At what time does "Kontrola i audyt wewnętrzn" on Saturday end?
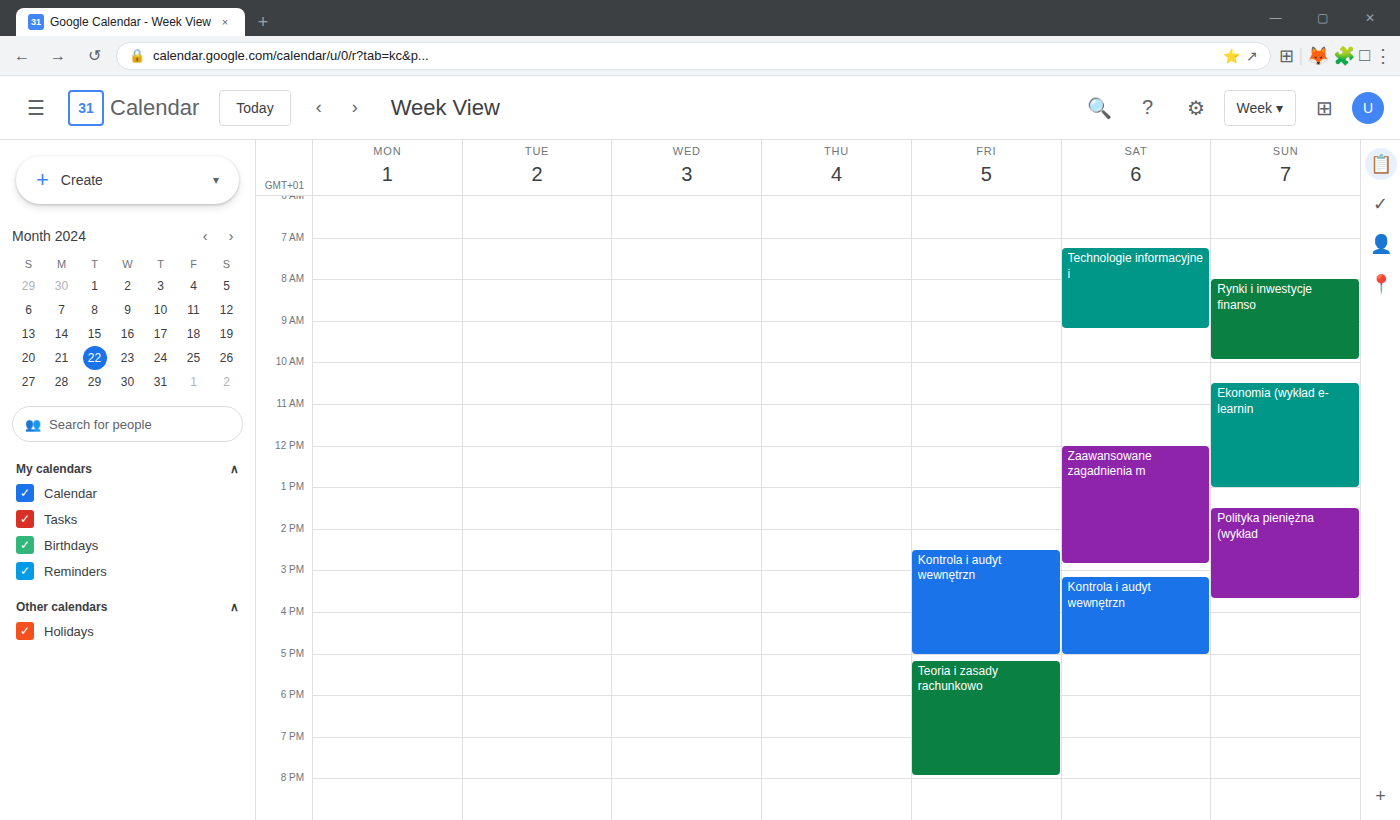
5:00 PM